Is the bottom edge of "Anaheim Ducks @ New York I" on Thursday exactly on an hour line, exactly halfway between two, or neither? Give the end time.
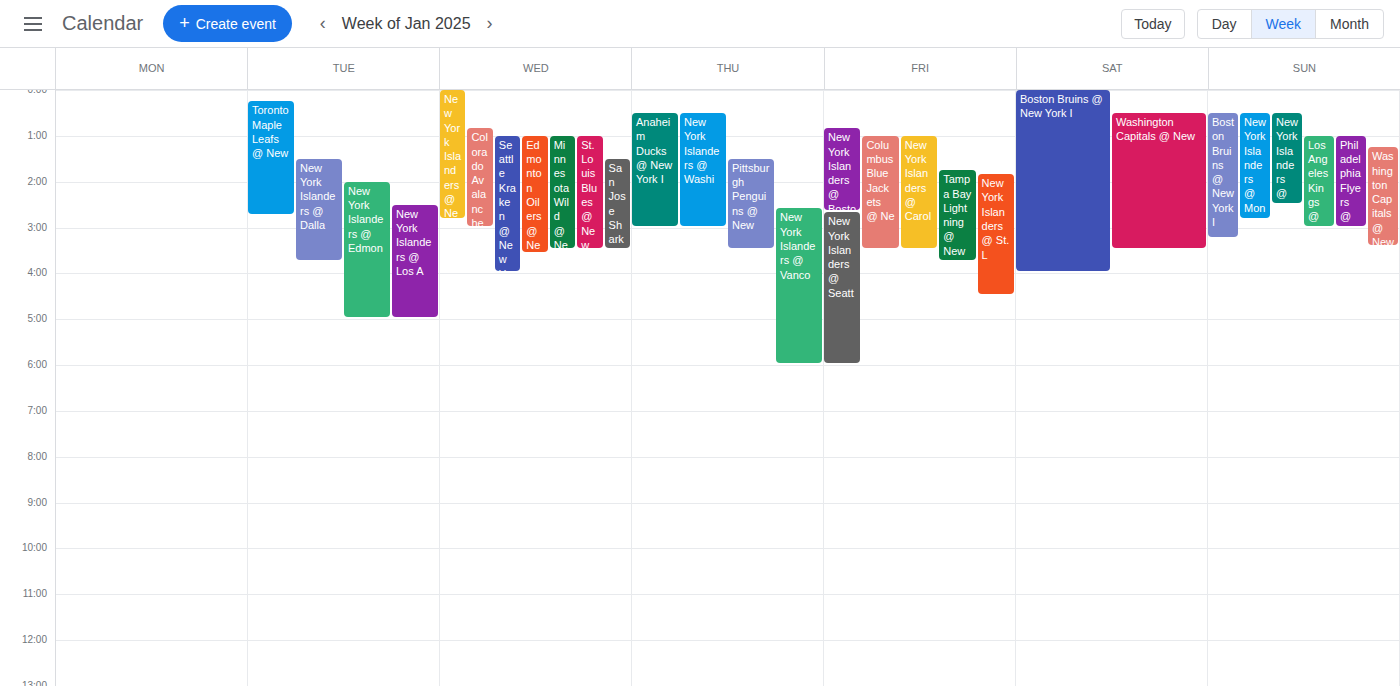
3:00 AM -- exactly on the 3 AM line.